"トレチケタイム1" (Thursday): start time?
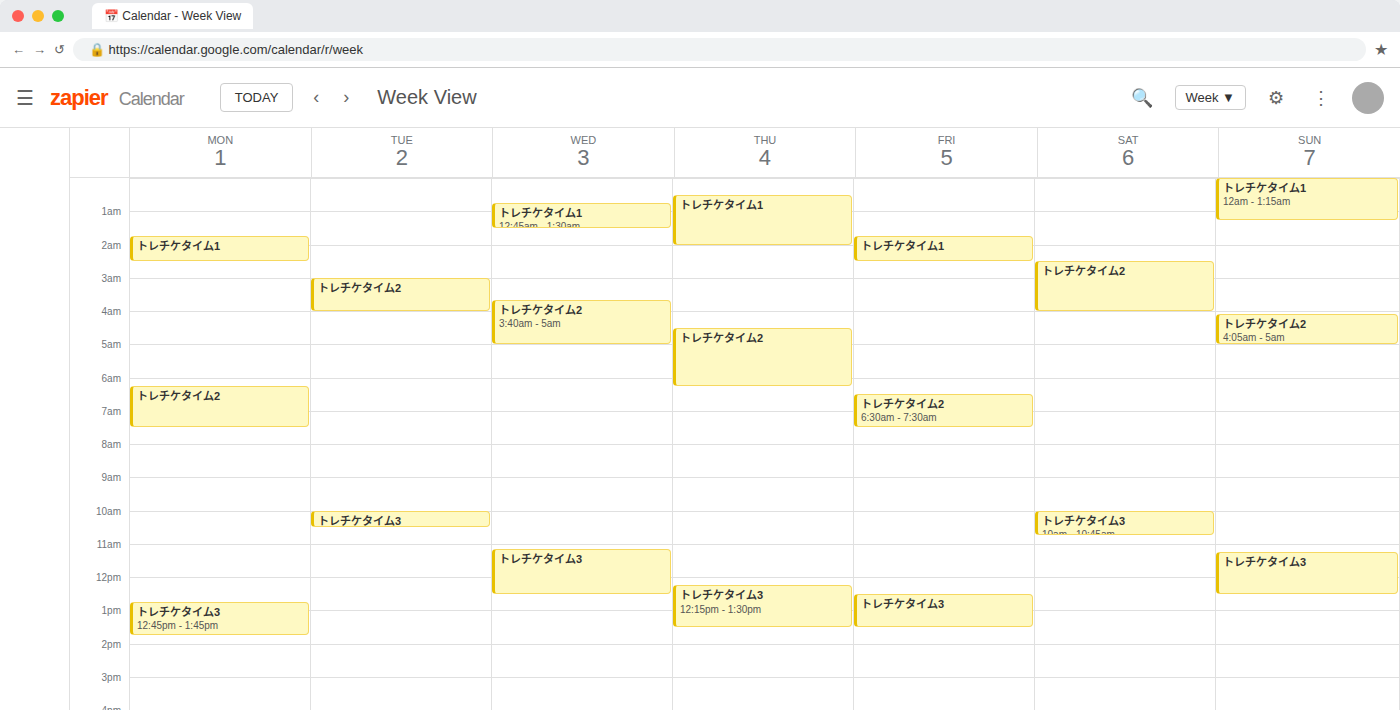
12:30 AM